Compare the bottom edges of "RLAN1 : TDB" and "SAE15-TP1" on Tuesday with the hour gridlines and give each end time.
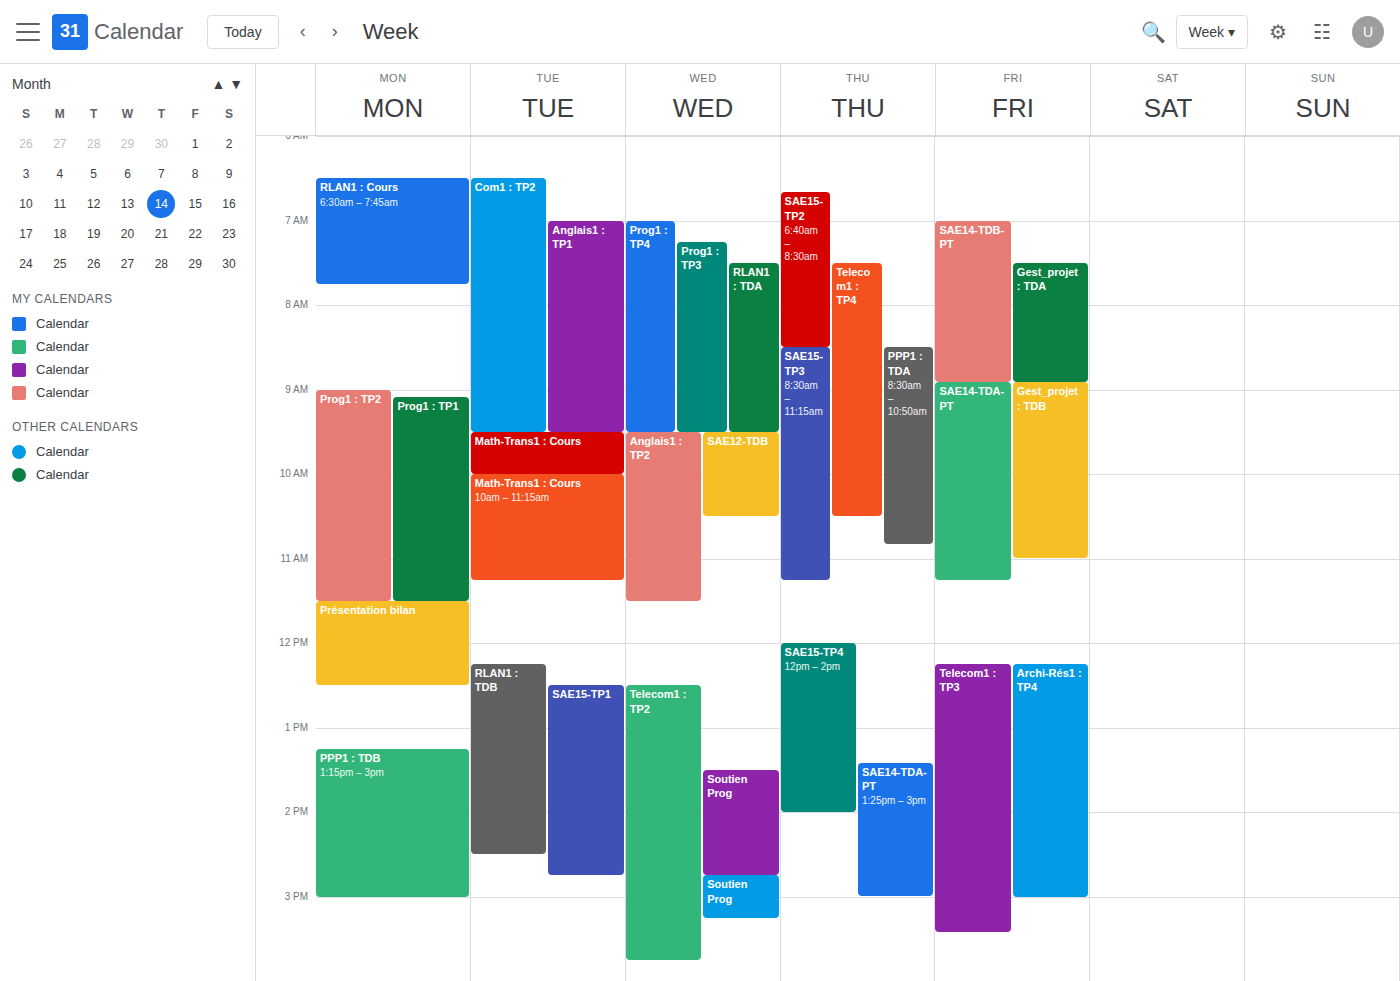
"RLAN1 : TDB": 2:30 PM, halfway between the 2 PM and 3 PM lines. "SAE15-TP1": 2:45 PM, neither: three quarters of the way from the 2 PM line to the 3 PM line.